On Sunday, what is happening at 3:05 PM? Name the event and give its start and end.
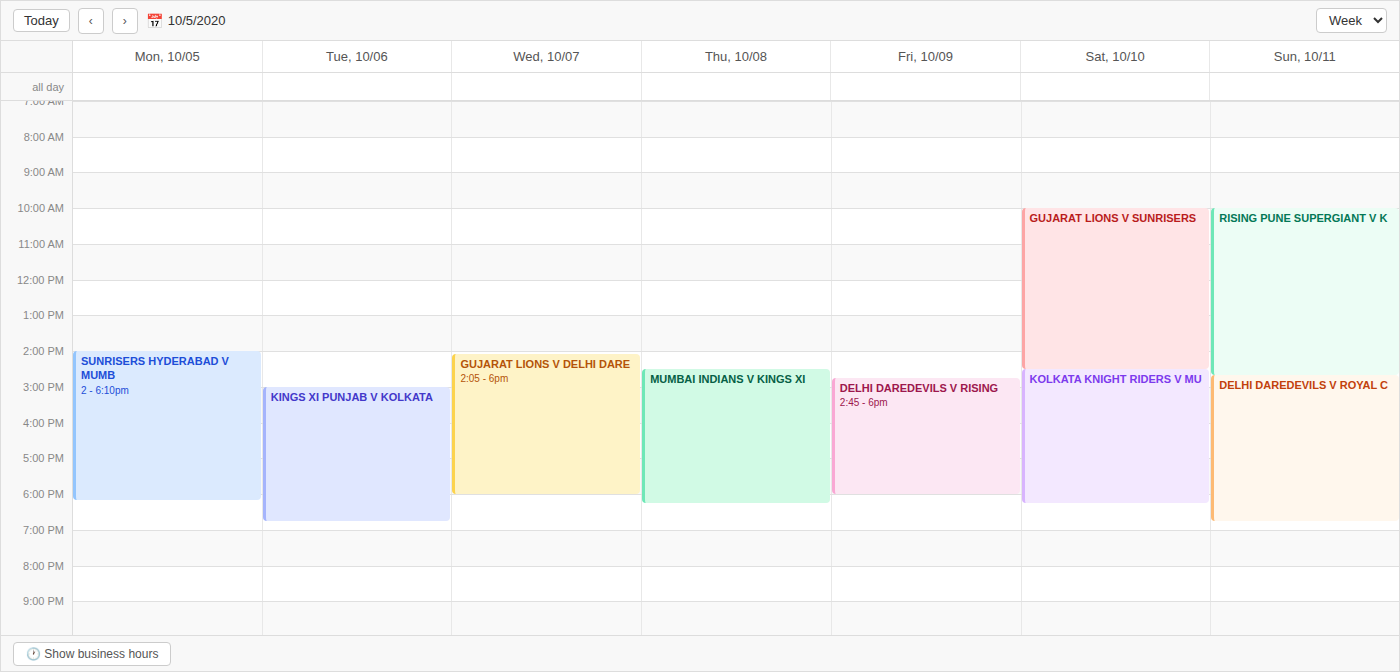
"Delhi Daredevils v Royal C", 2:40 PM to 6:45 PM